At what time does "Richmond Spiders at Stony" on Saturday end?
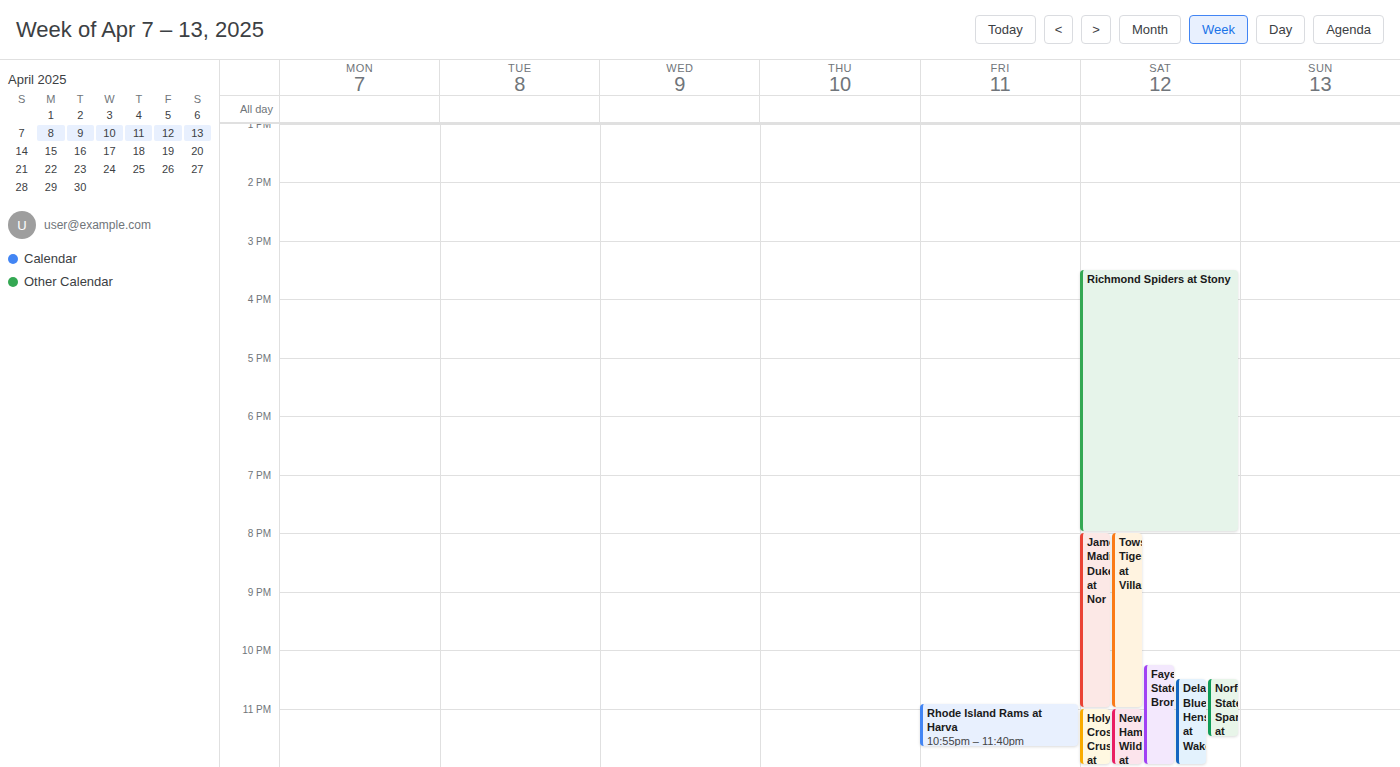
8:00 PM